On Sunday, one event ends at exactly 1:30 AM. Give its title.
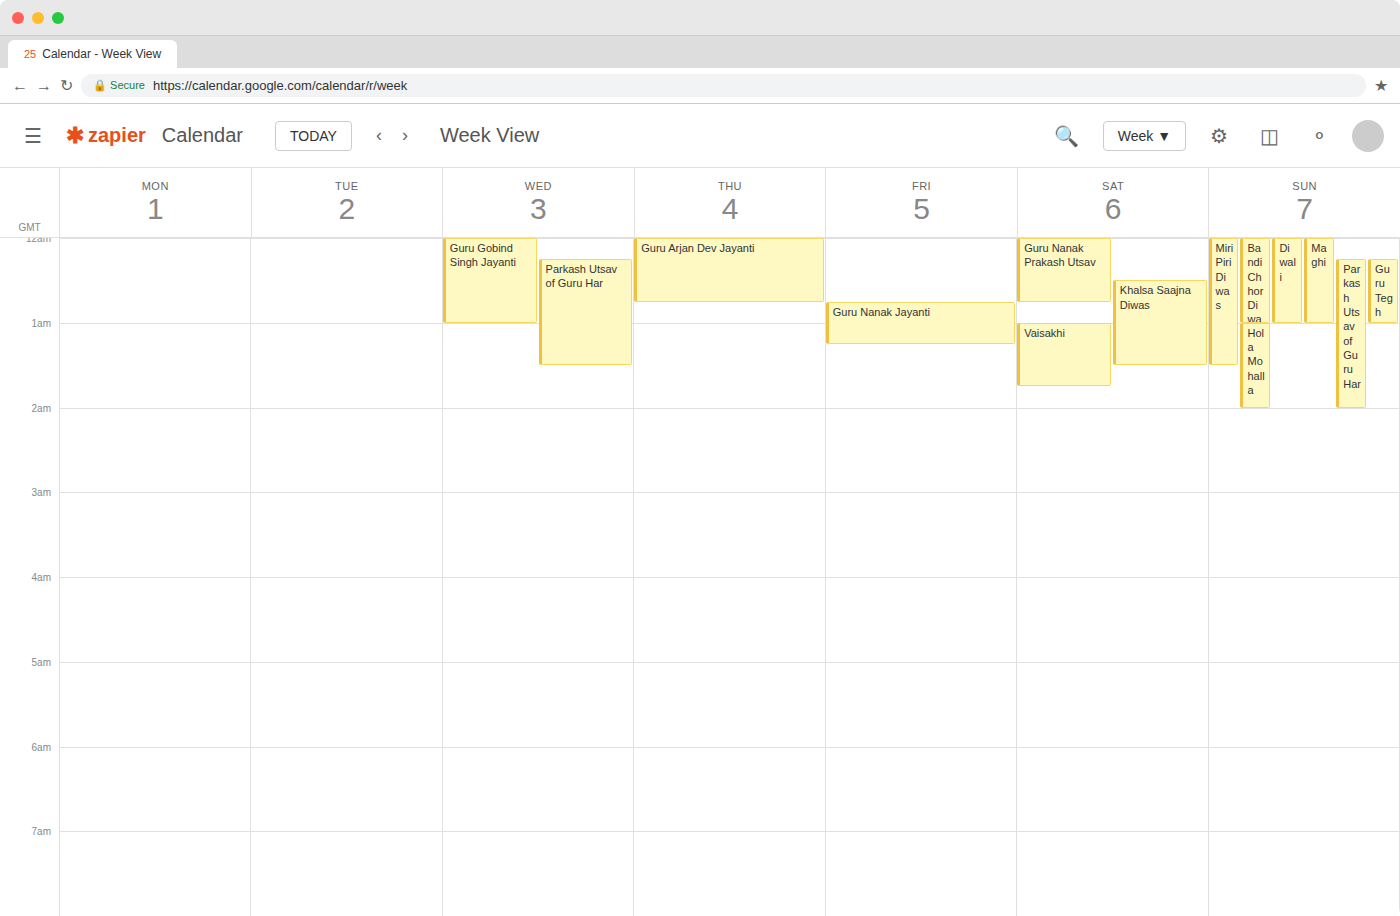
"Miri Piri Diwas"